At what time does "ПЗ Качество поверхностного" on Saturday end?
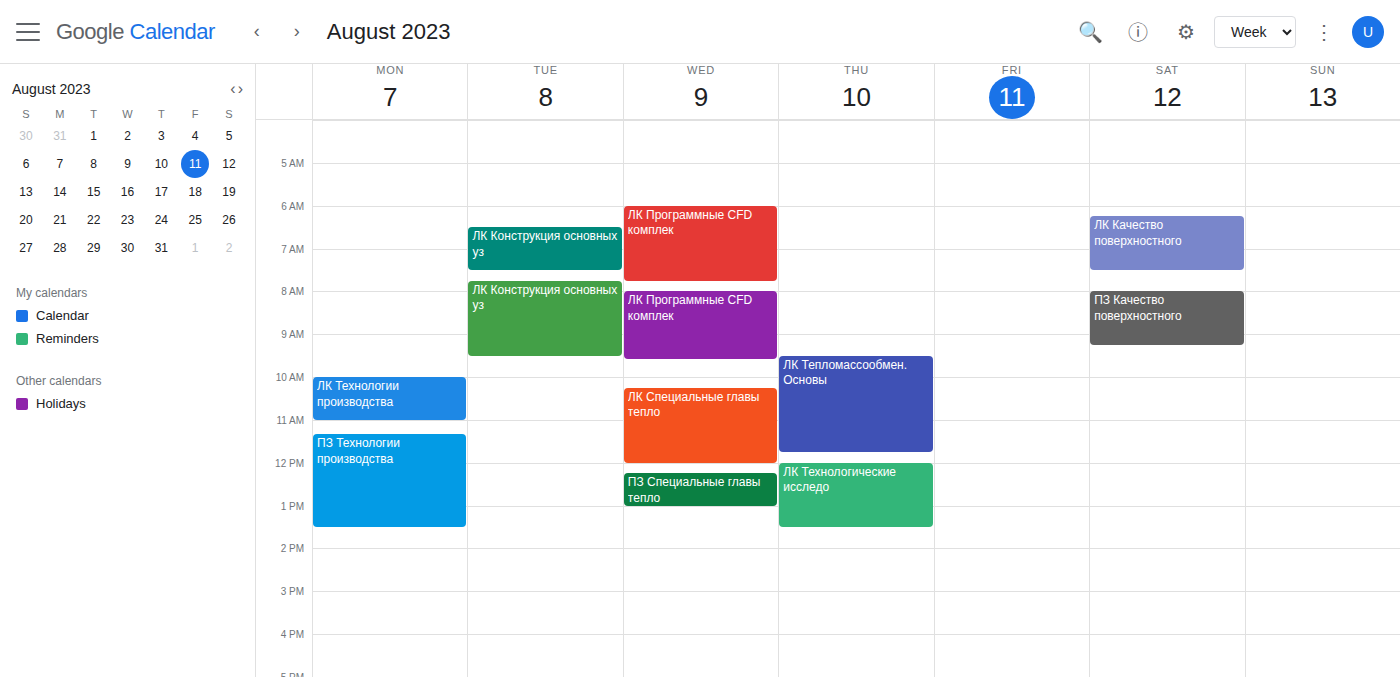
9:15 AM